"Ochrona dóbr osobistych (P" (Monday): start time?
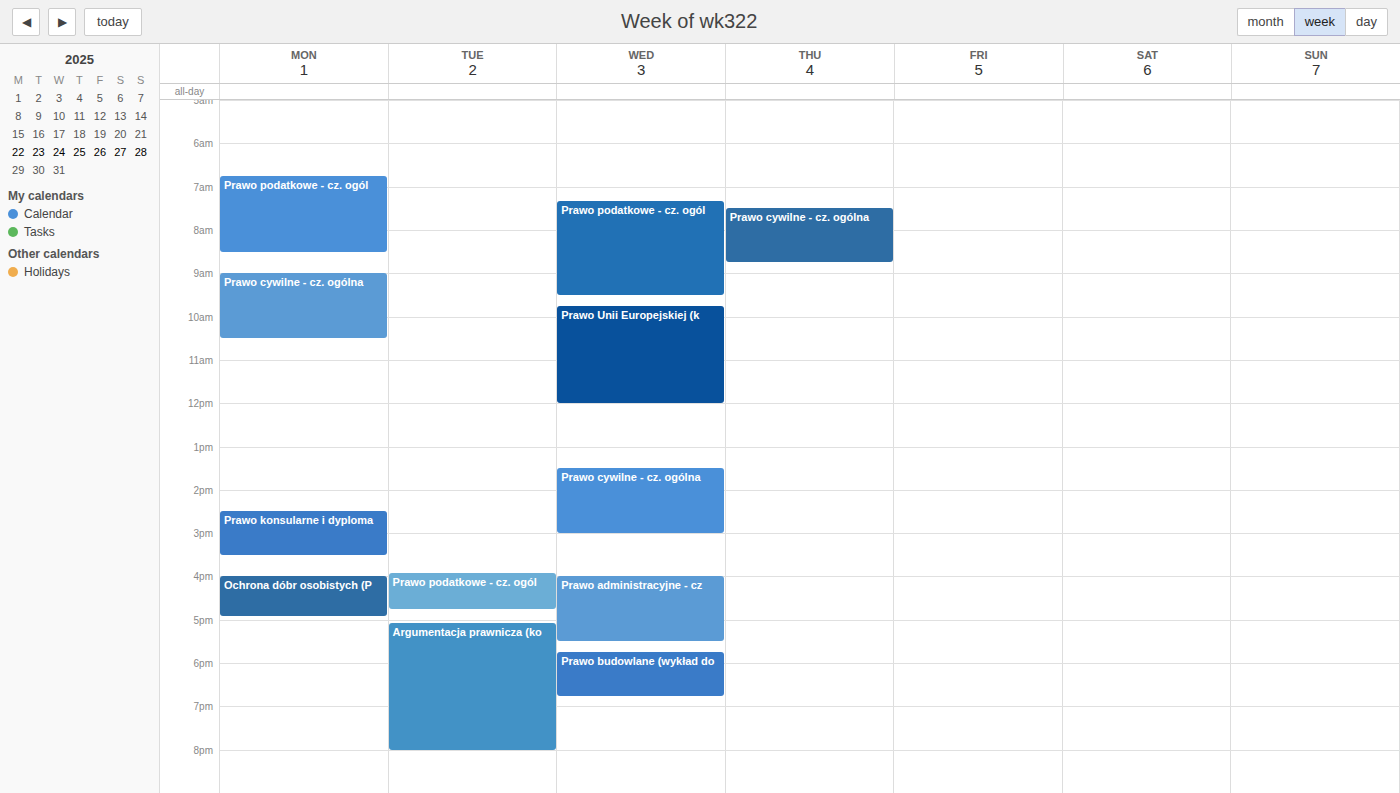
4:00 PM